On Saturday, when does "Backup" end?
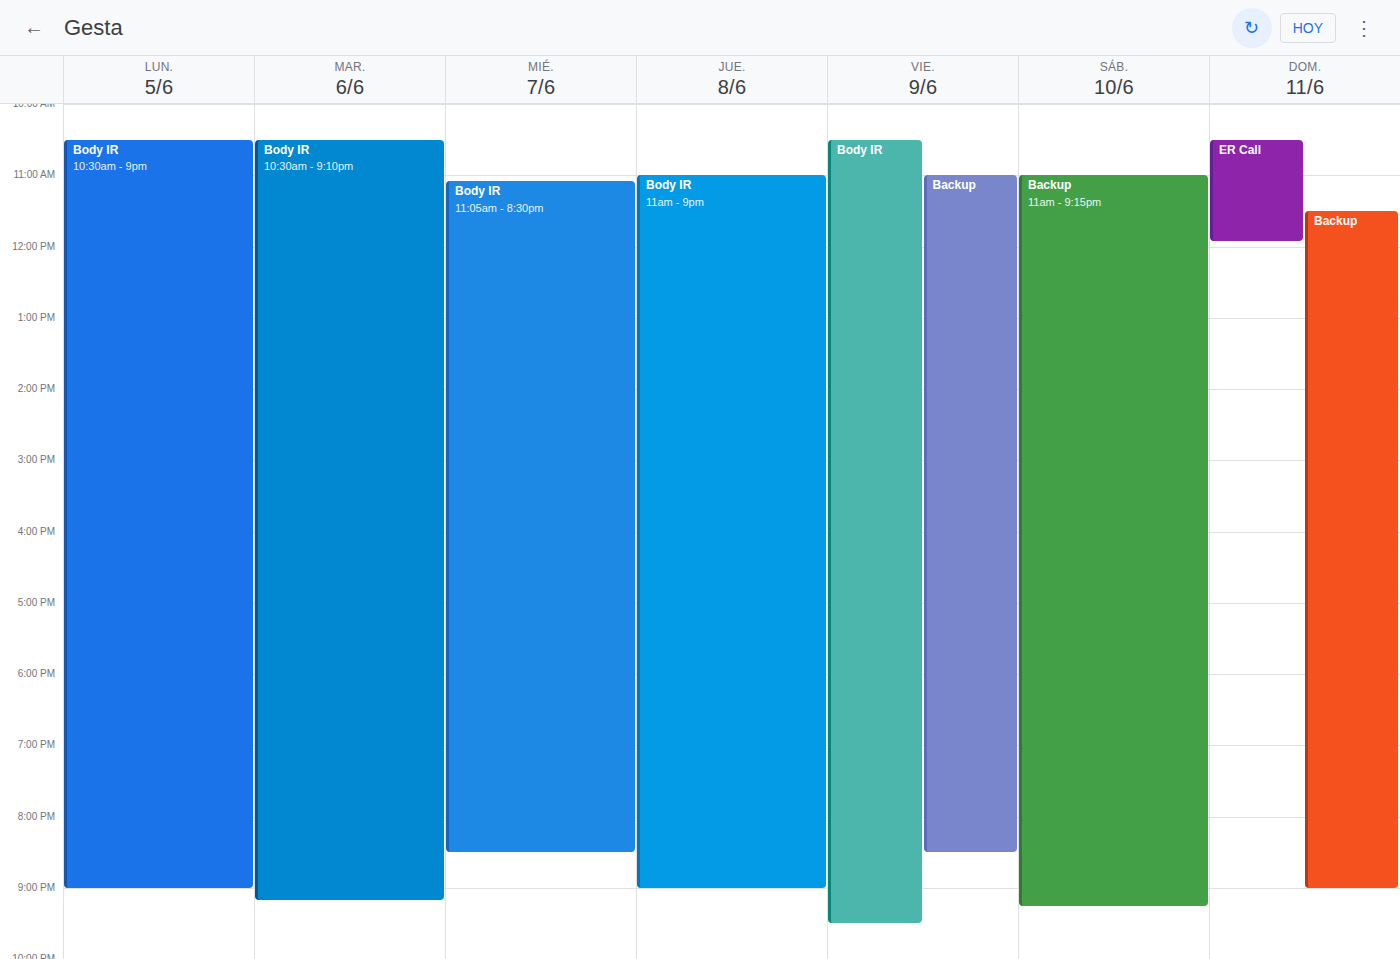
9:15 PM